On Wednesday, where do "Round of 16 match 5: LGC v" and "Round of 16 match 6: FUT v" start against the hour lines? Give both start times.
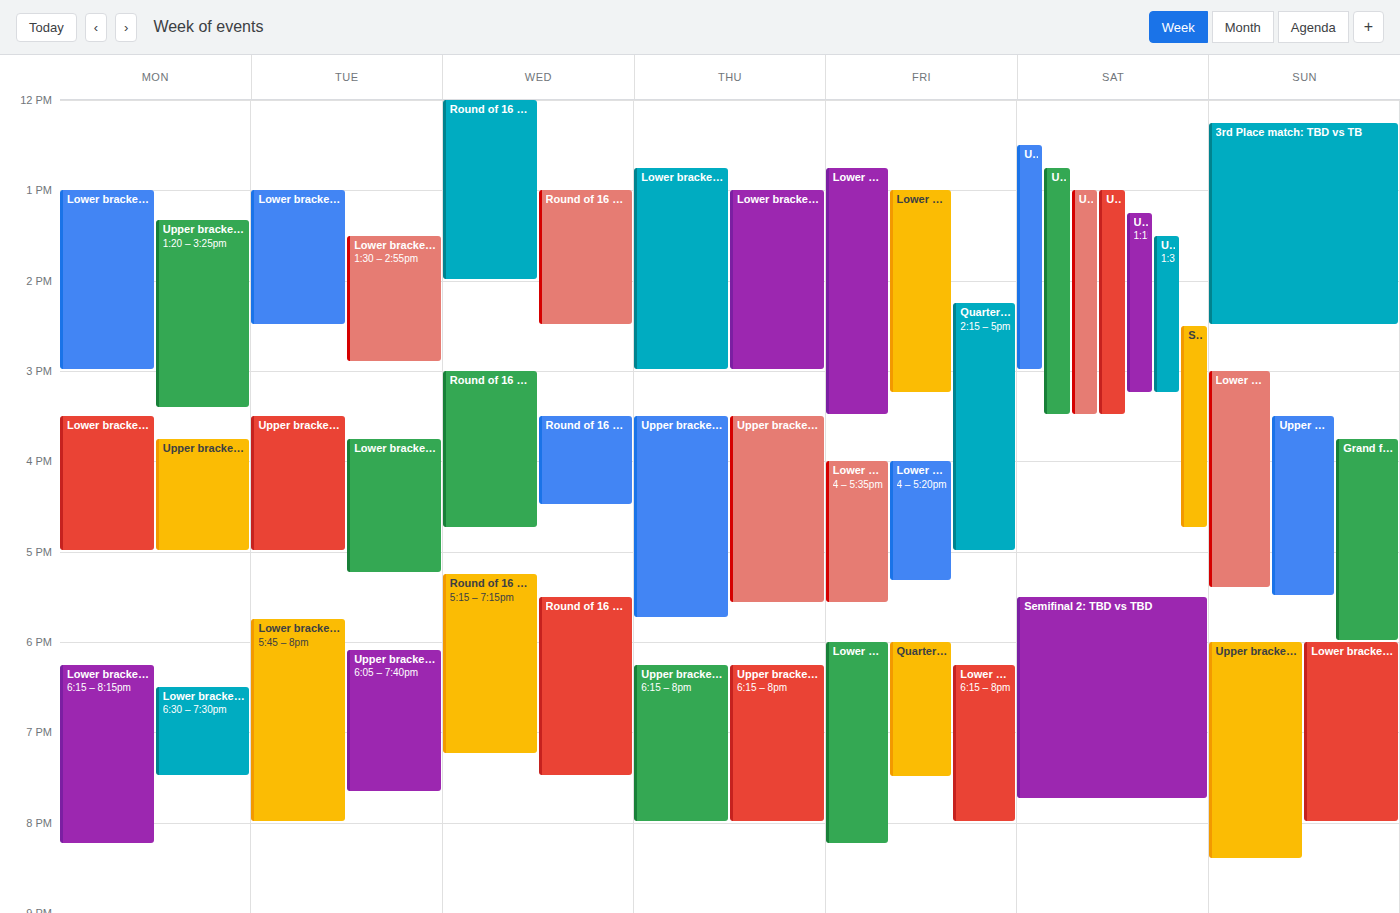
"Round of 16 match 5: LGC v": 3:30 PM, halfway between the 3 PM and 4 PM lines. "Round of 16 match 6: FUT v": 3:00 PM, exactly on the 3 PM line.